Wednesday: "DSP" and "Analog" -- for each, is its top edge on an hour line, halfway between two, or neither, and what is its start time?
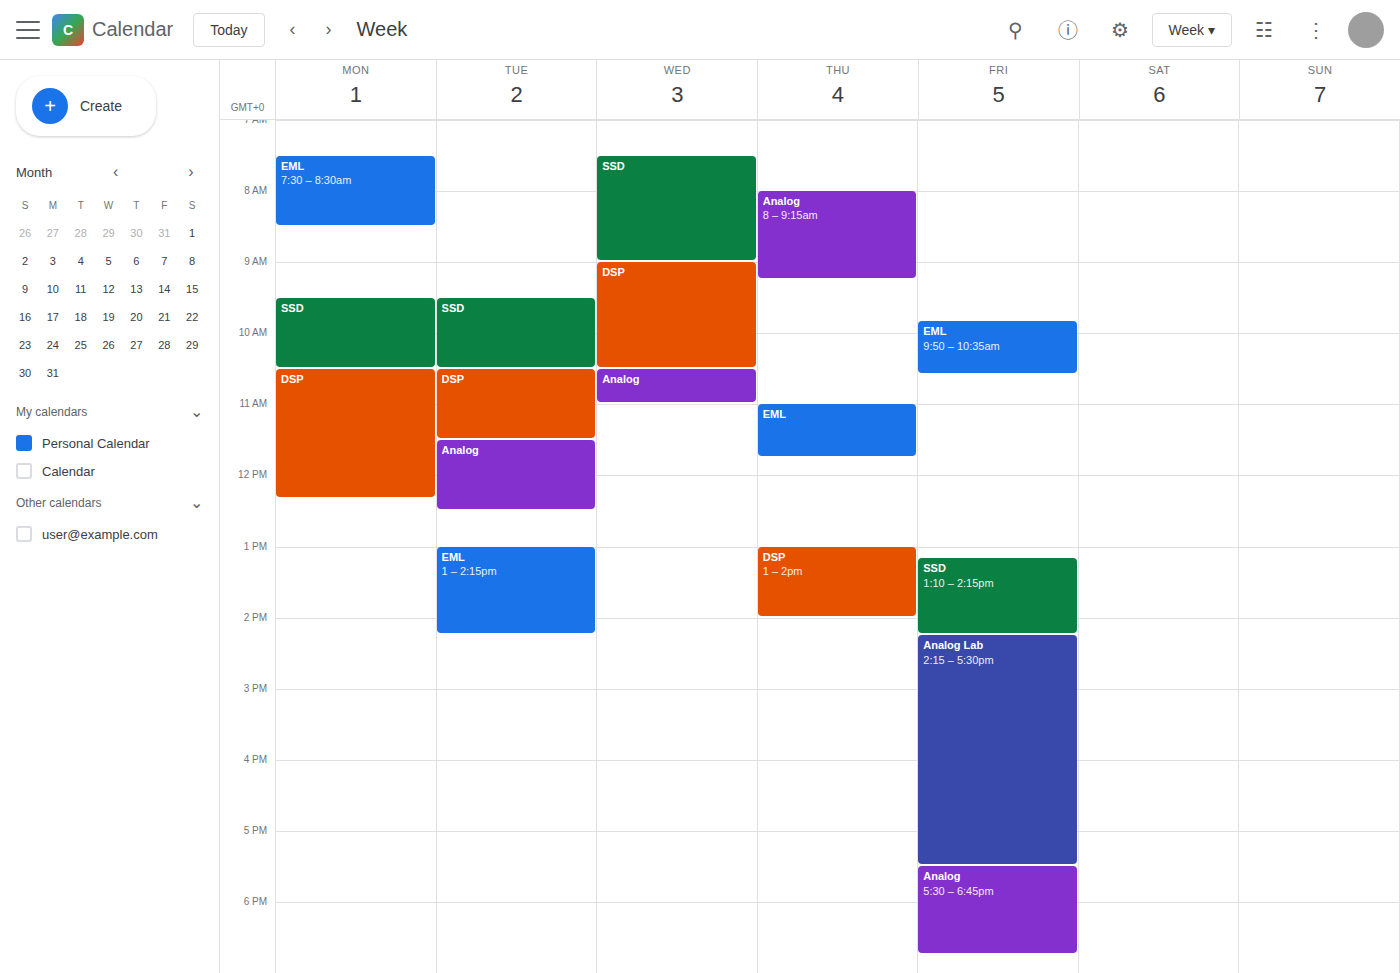
"DSP": 9:00 AM, exactly on the 9 AM line. "Analog": 10:30 AM, halfway between the 10 AM and 11 AM lines.